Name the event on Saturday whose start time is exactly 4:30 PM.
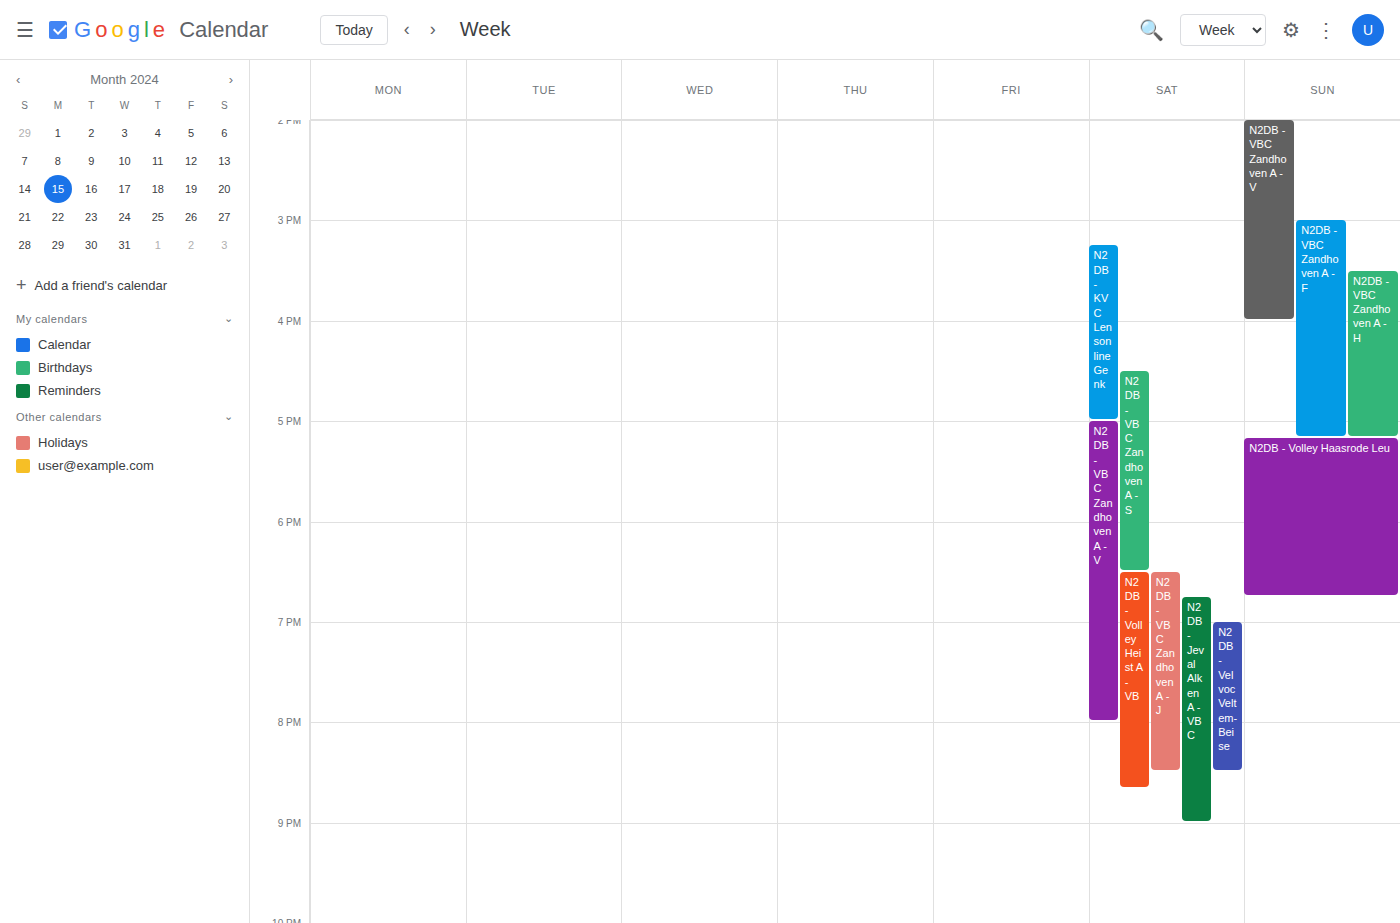
"N2DB - VBC Zandhoven A - S"